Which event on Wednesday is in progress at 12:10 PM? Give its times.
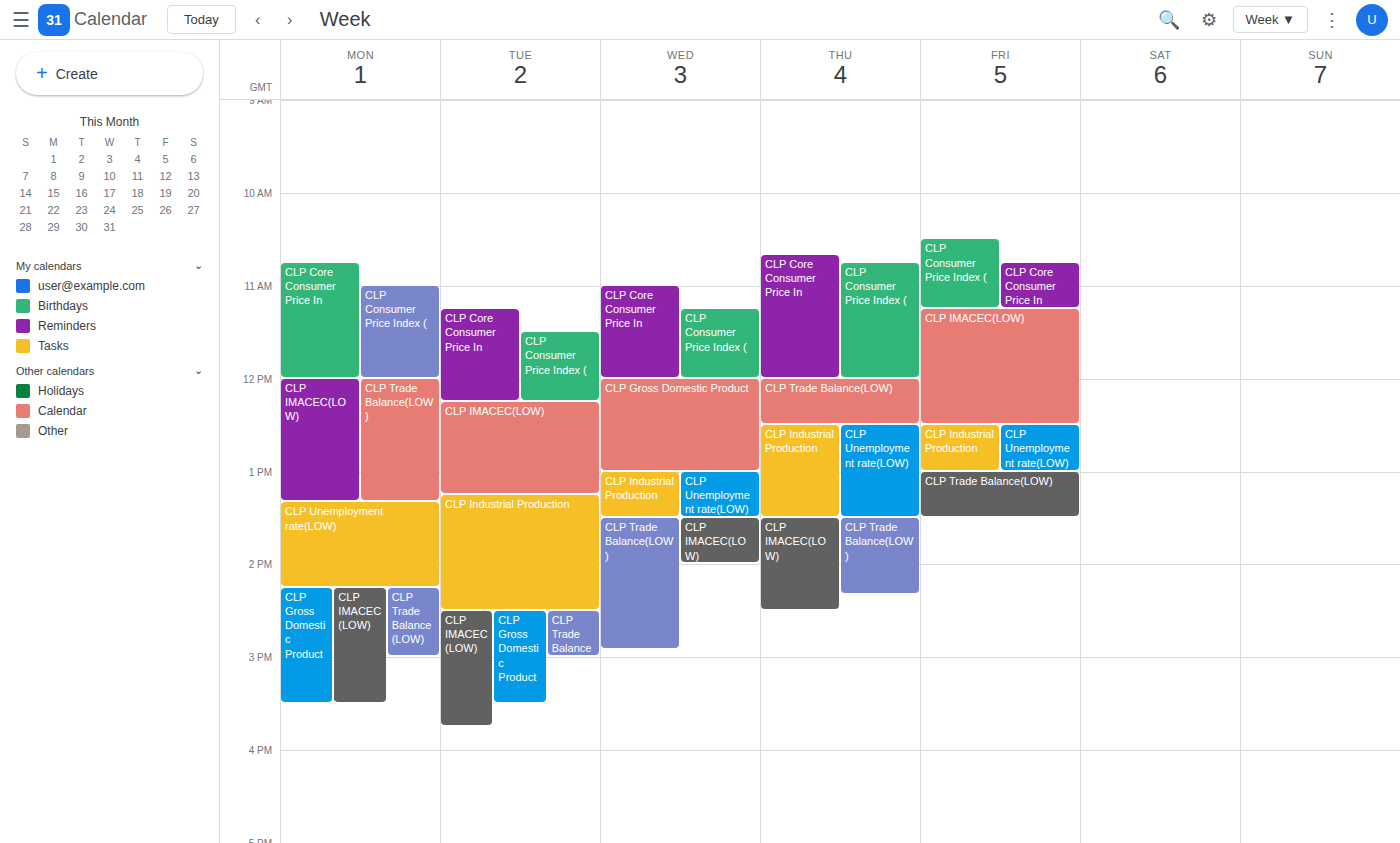
"CLP Gross Domestic Product", 12:00 PM to 1:00 PM